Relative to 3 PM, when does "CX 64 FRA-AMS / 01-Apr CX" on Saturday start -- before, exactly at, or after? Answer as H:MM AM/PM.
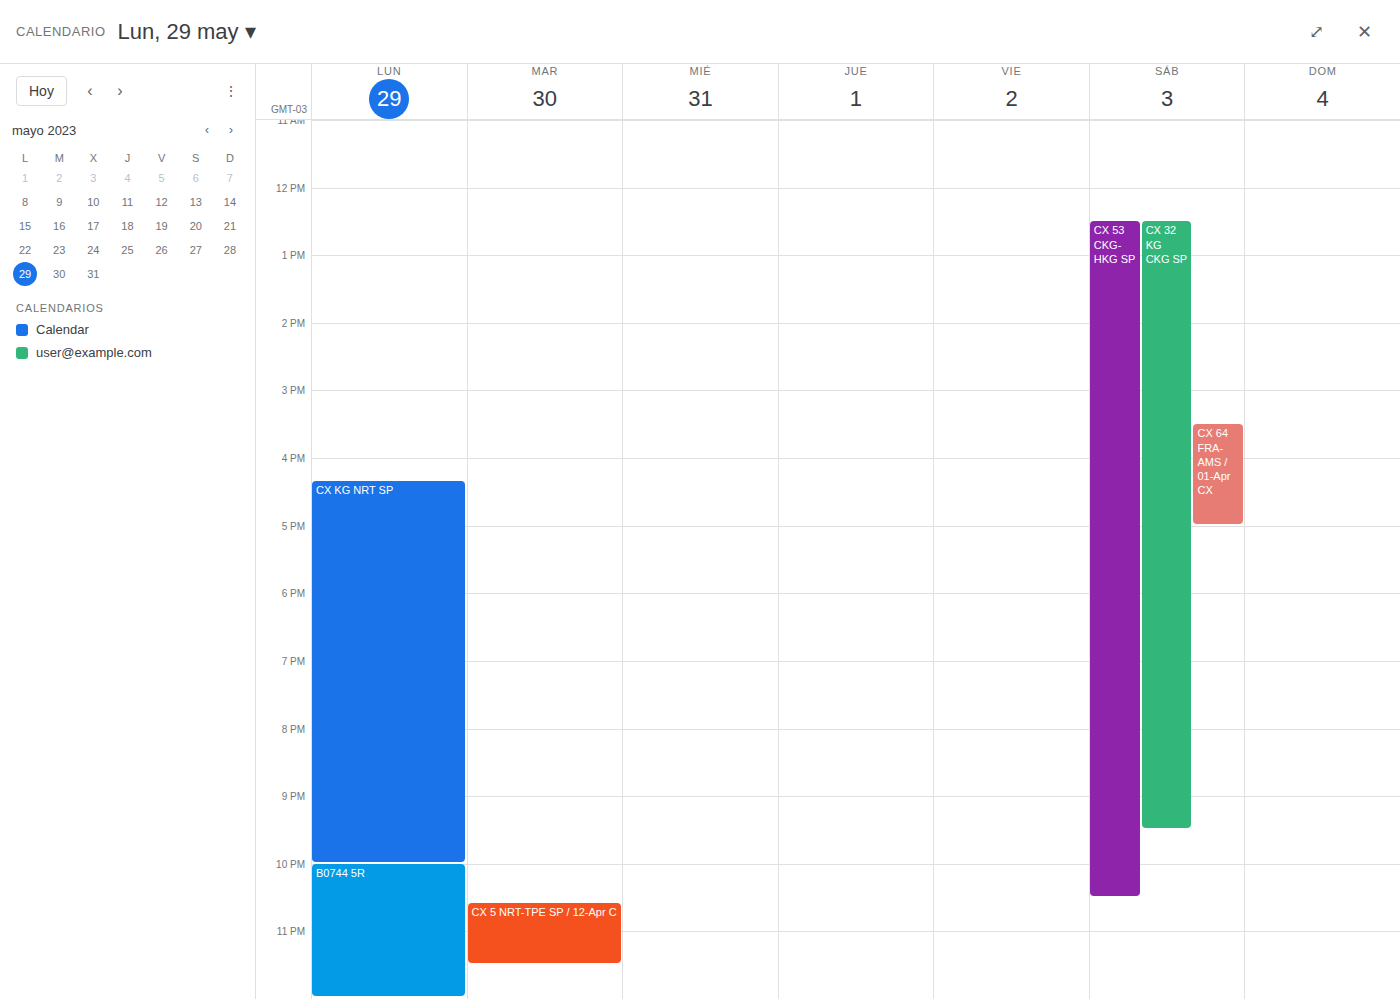
3:30 PM -- after 3 PM, 30 minutes below the 3 PM line.